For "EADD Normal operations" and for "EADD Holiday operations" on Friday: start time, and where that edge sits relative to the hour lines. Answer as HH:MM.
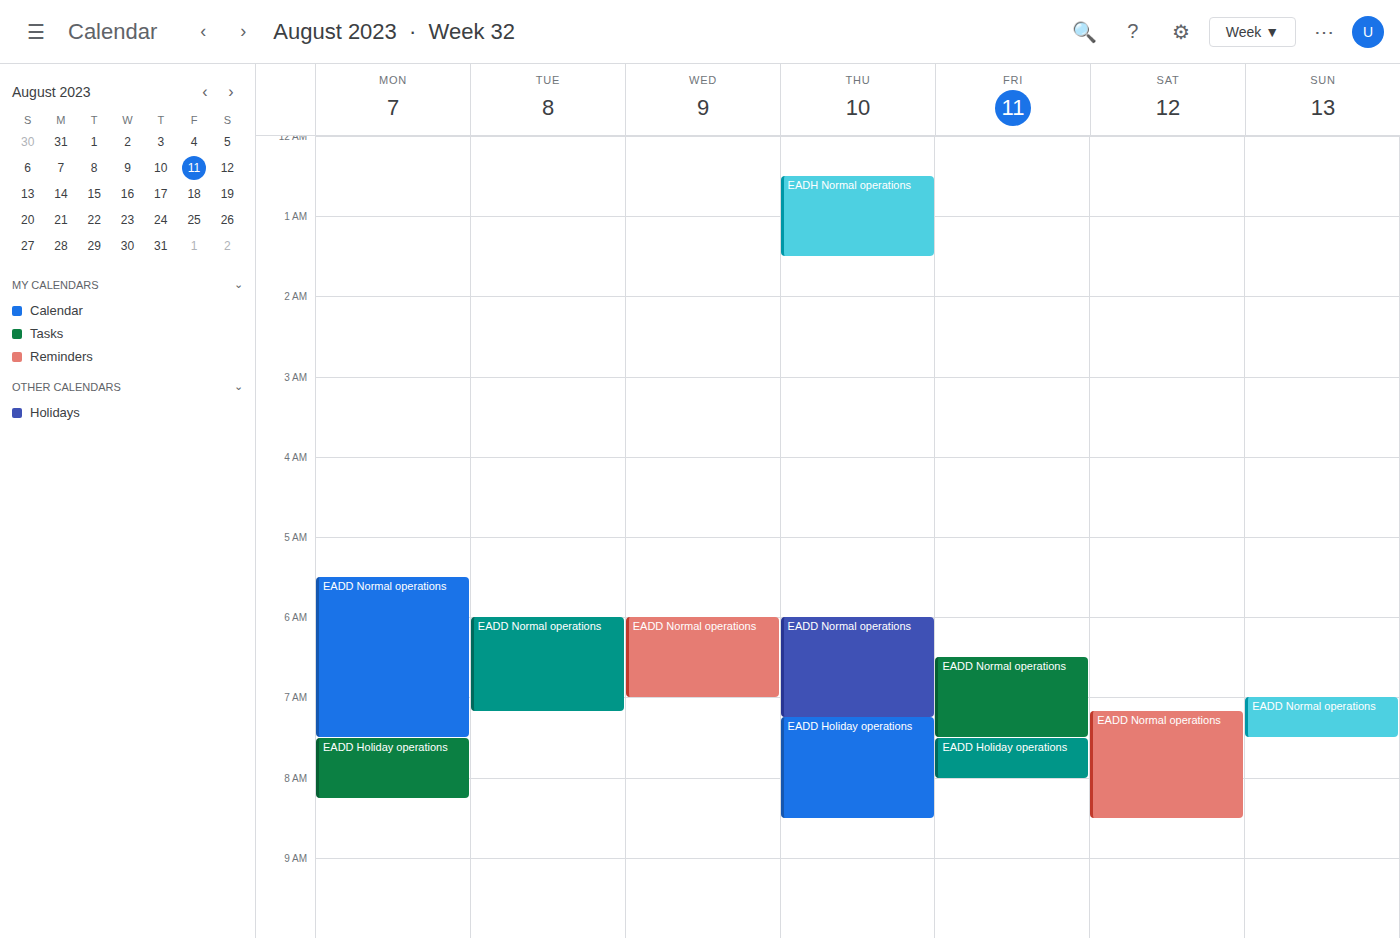
"EADD Normal operations": 06:30, halfway between the 06:00 and 07:00 lines. "EADD Holiday operations": 07:30, halfway between the 07:00 and 08:00 lines.